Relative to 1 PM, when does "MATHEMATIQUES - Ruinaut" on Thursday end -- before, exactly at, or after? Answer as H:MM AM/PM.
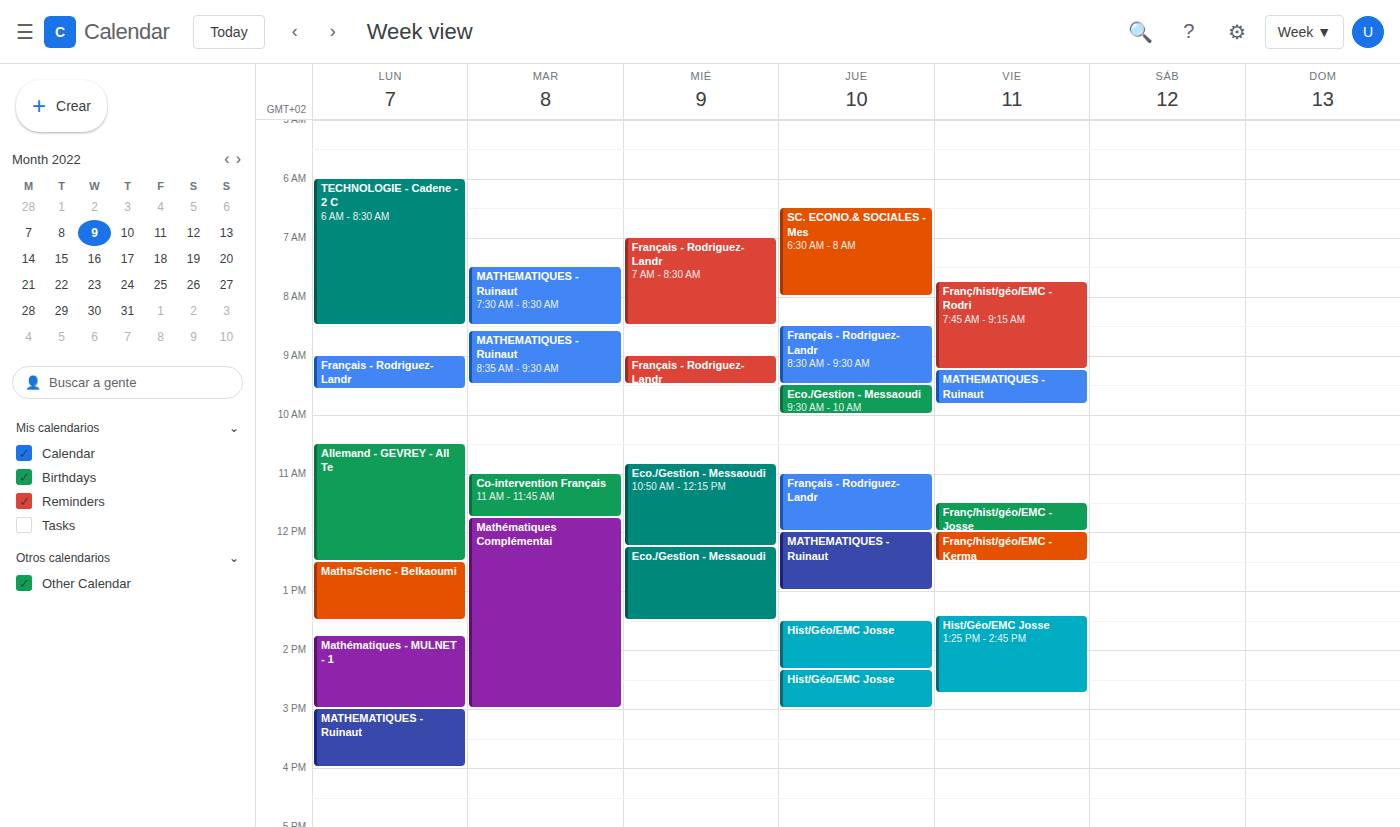
1:00 PM -- exactly at 1 PM, on the 1 PM line.